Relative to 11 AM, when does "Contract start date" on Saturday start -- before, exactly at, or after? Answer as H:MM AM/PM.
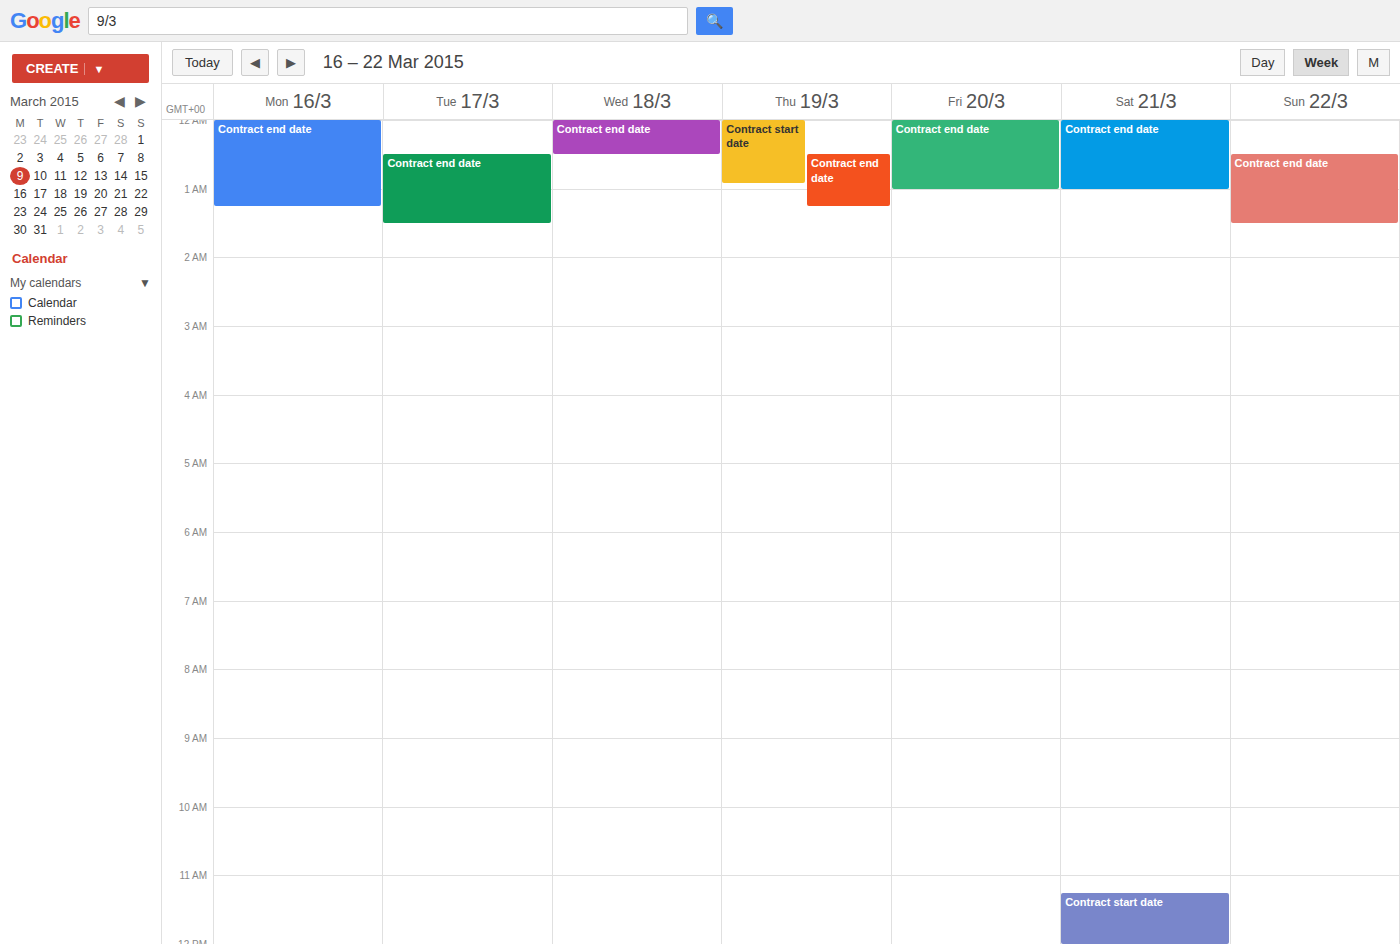
11:15 AM -- after 11 AM, 15 minutes below the 11 AM line.